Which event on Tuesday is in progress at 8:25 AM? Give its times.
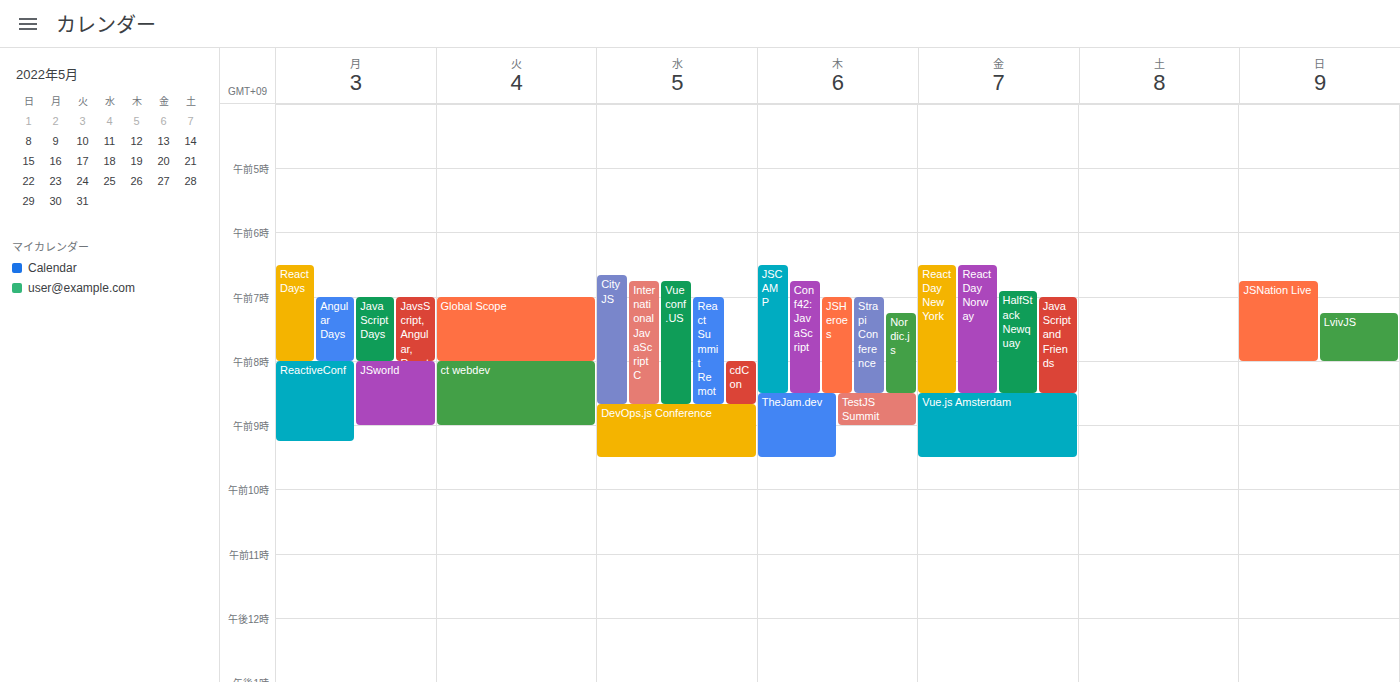
"ct webdev", 8:00 AM to 9:00 AM